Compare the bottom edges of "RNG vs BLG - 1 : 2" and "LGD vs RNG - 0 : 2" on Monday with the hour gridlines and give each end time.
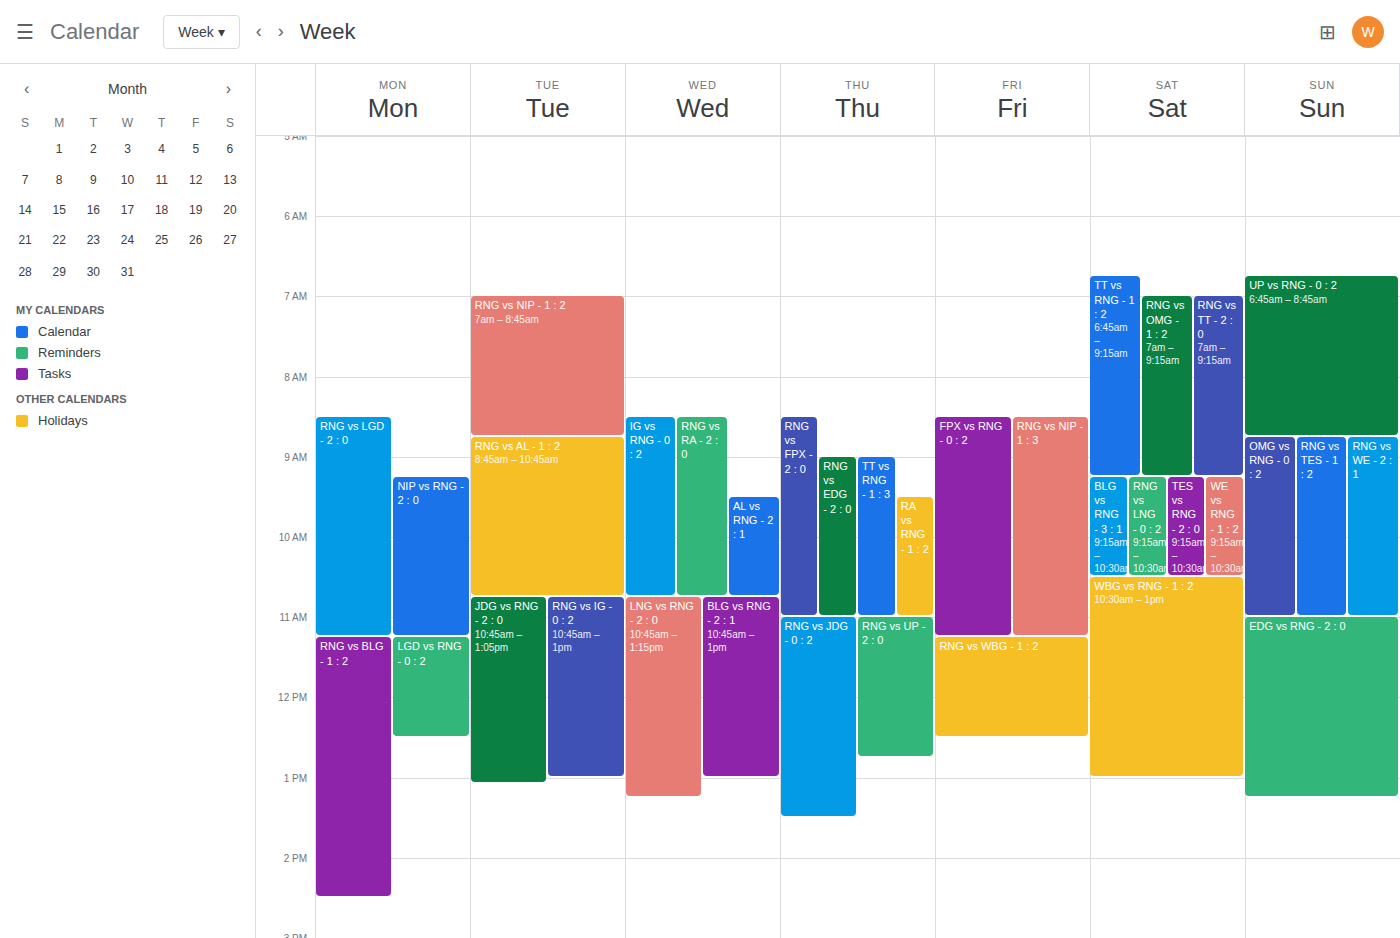
"RNG vs BLG - 1 : 2": 2:30 PM, halfway between the 2 PM and 3 PM lines. "LGD vs RNG - 0 : 2": 12:30 PM, halfway between the 12 PM and 1 PM lines.